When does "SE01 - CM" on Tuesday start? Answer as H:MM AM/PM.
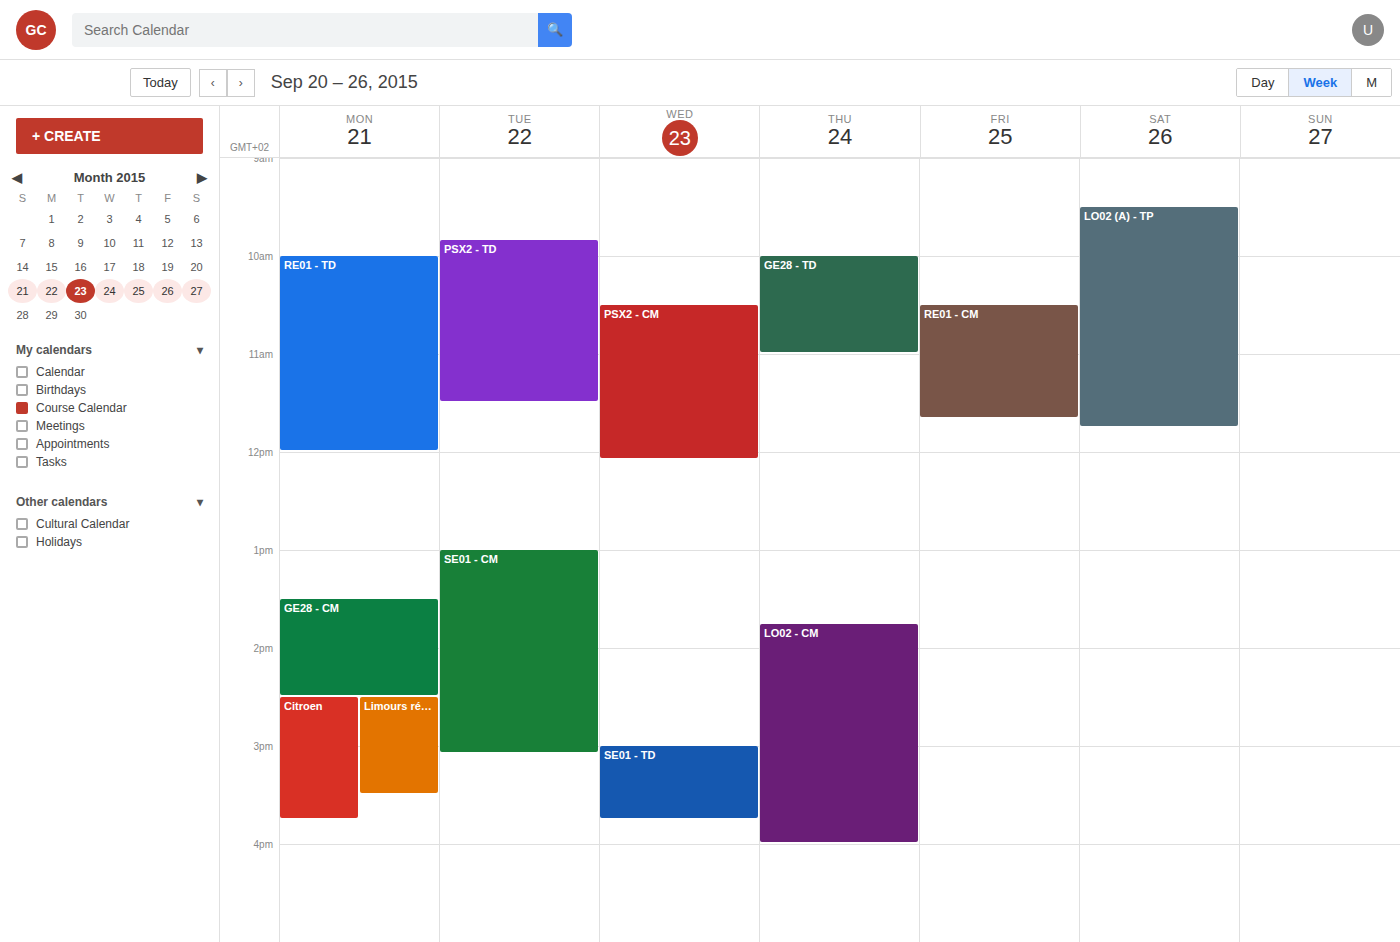
1:00 PM